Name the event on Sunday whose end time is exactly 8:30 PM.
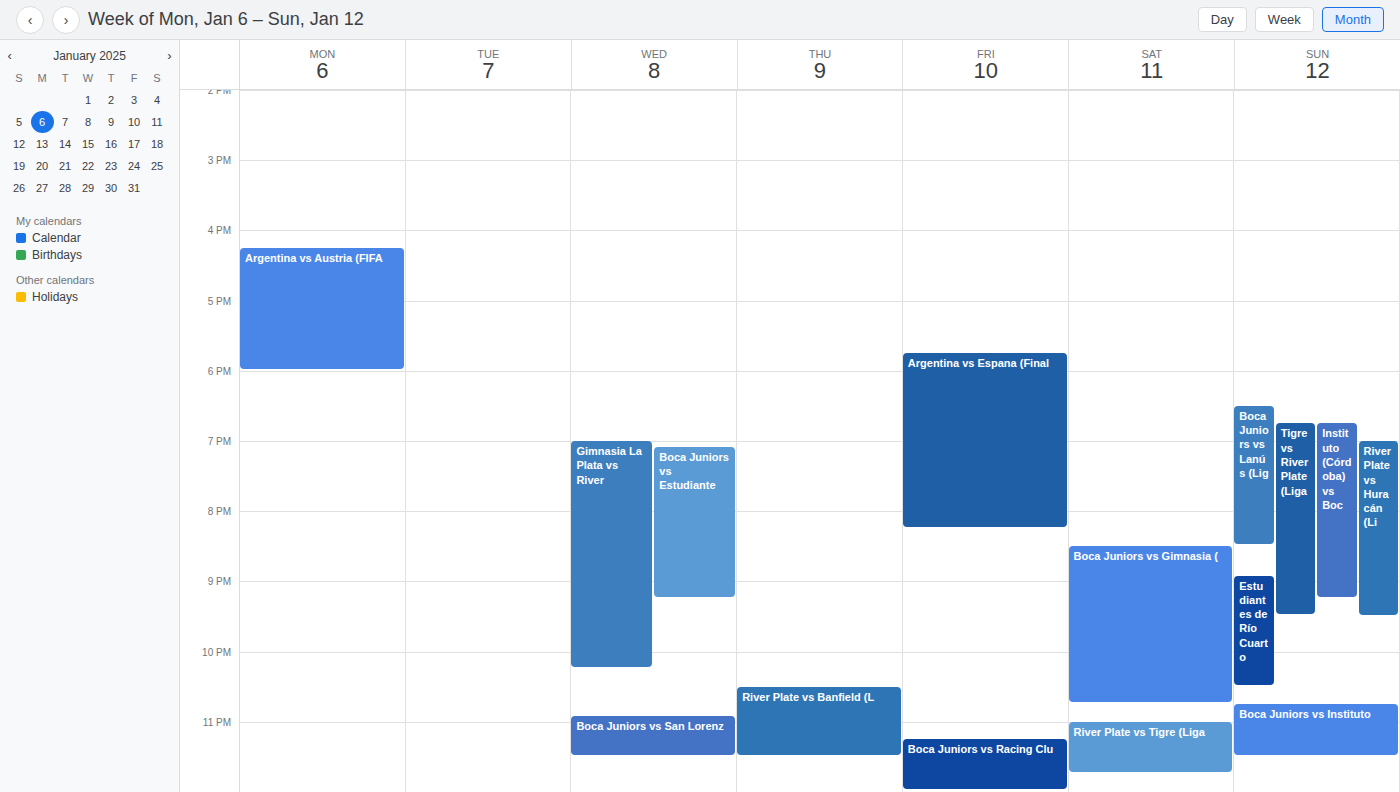
"Boca Juniors vs Lanús (Lig"